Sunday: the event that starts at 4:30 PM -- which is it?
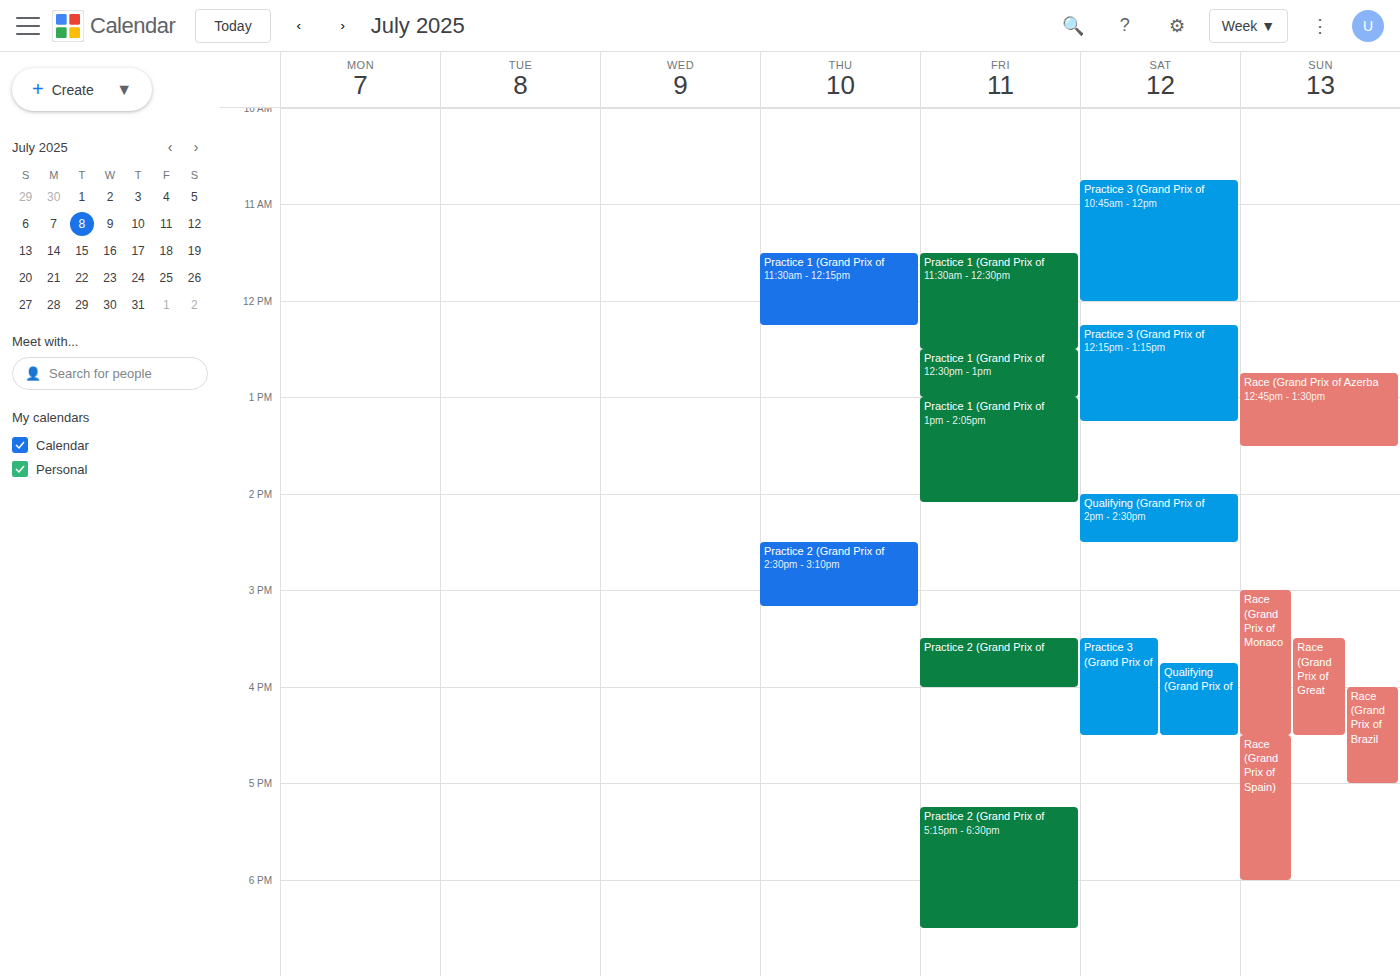
"Race (Grand Prix of Spain)"